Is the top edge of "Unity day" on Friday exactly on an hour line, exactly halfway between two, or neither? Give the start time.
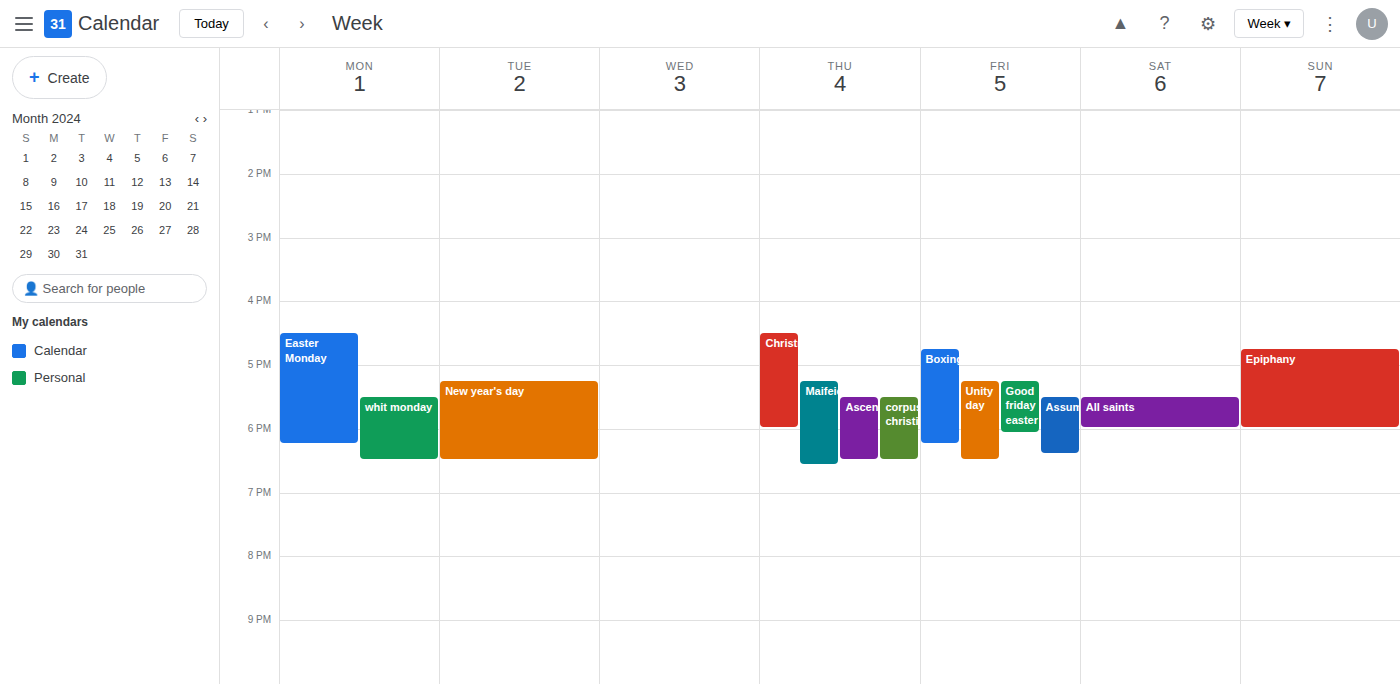
5:15 PM -- neither: a quarter of the way from the 5 PM line to the 6 PM line.